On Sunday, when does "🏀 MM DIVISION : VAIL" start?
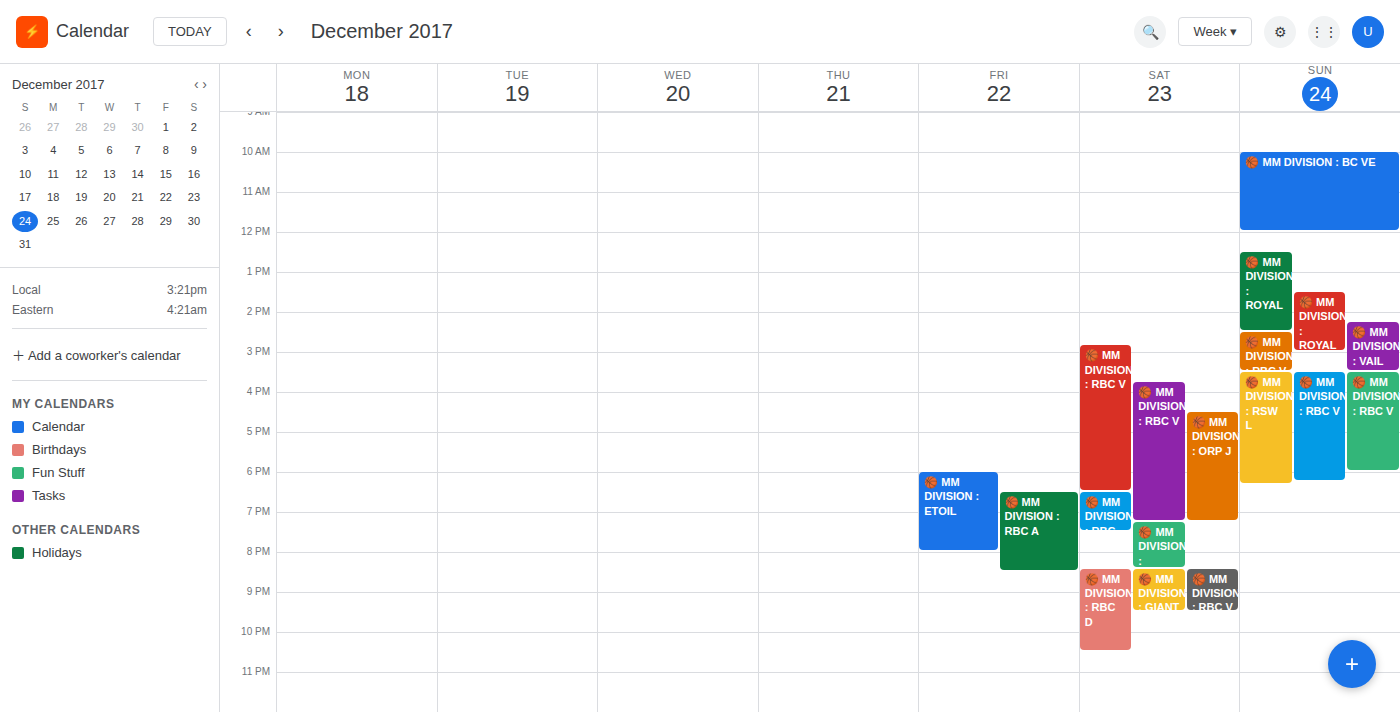
2:15 PM